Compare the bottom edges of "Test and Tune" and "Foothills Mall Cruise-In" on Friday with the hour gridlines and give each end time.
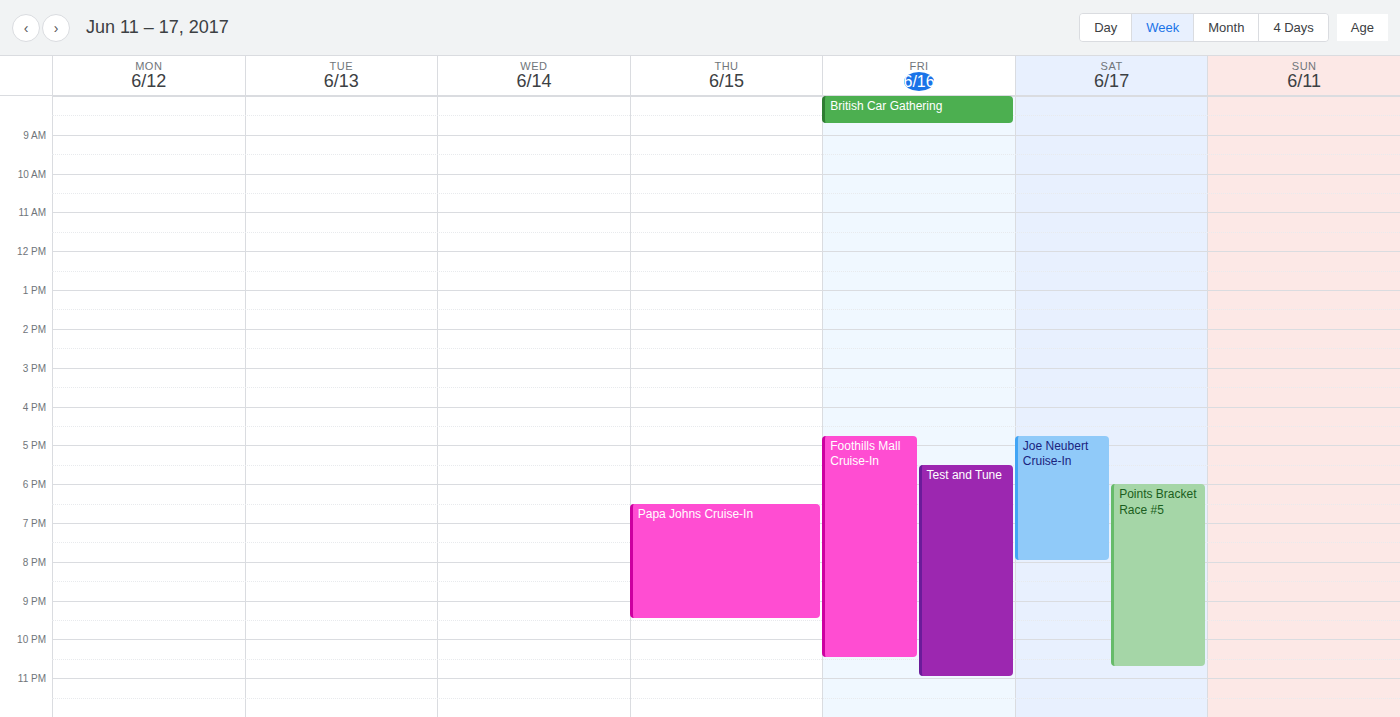
"Test and Tune": 23:00, exactly on the 23:00 line. "Foothills Mall Cruise-In": 22:30, halfway between the 22:00 and 23:00 lines.